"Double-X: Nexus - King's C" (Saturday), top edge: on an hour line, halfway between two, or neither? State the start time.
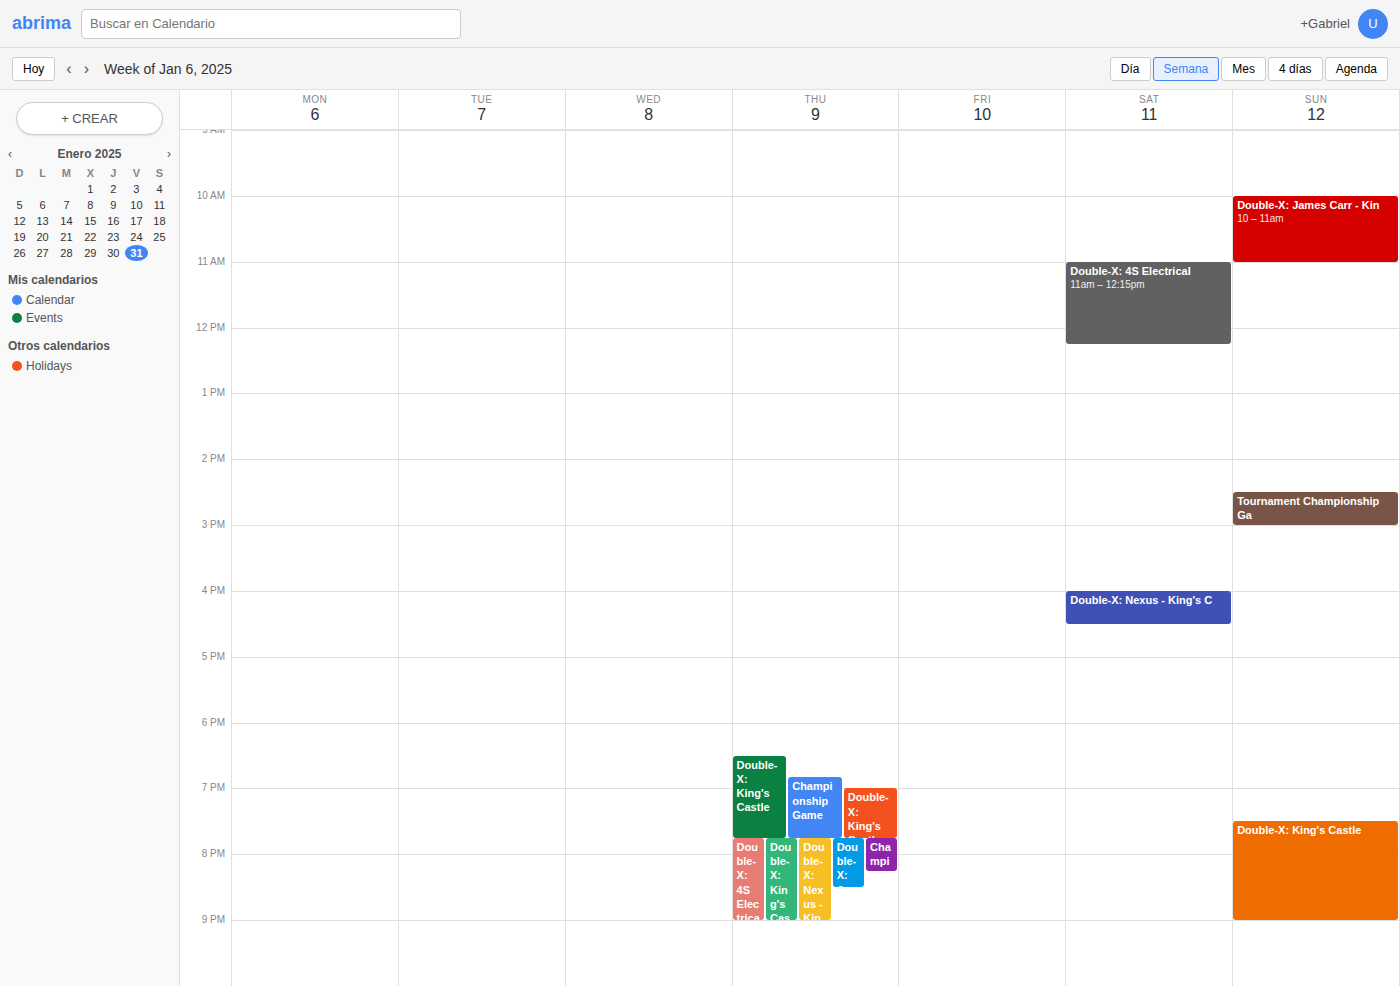
4:00 PM -- exactly on the 4 PM line.